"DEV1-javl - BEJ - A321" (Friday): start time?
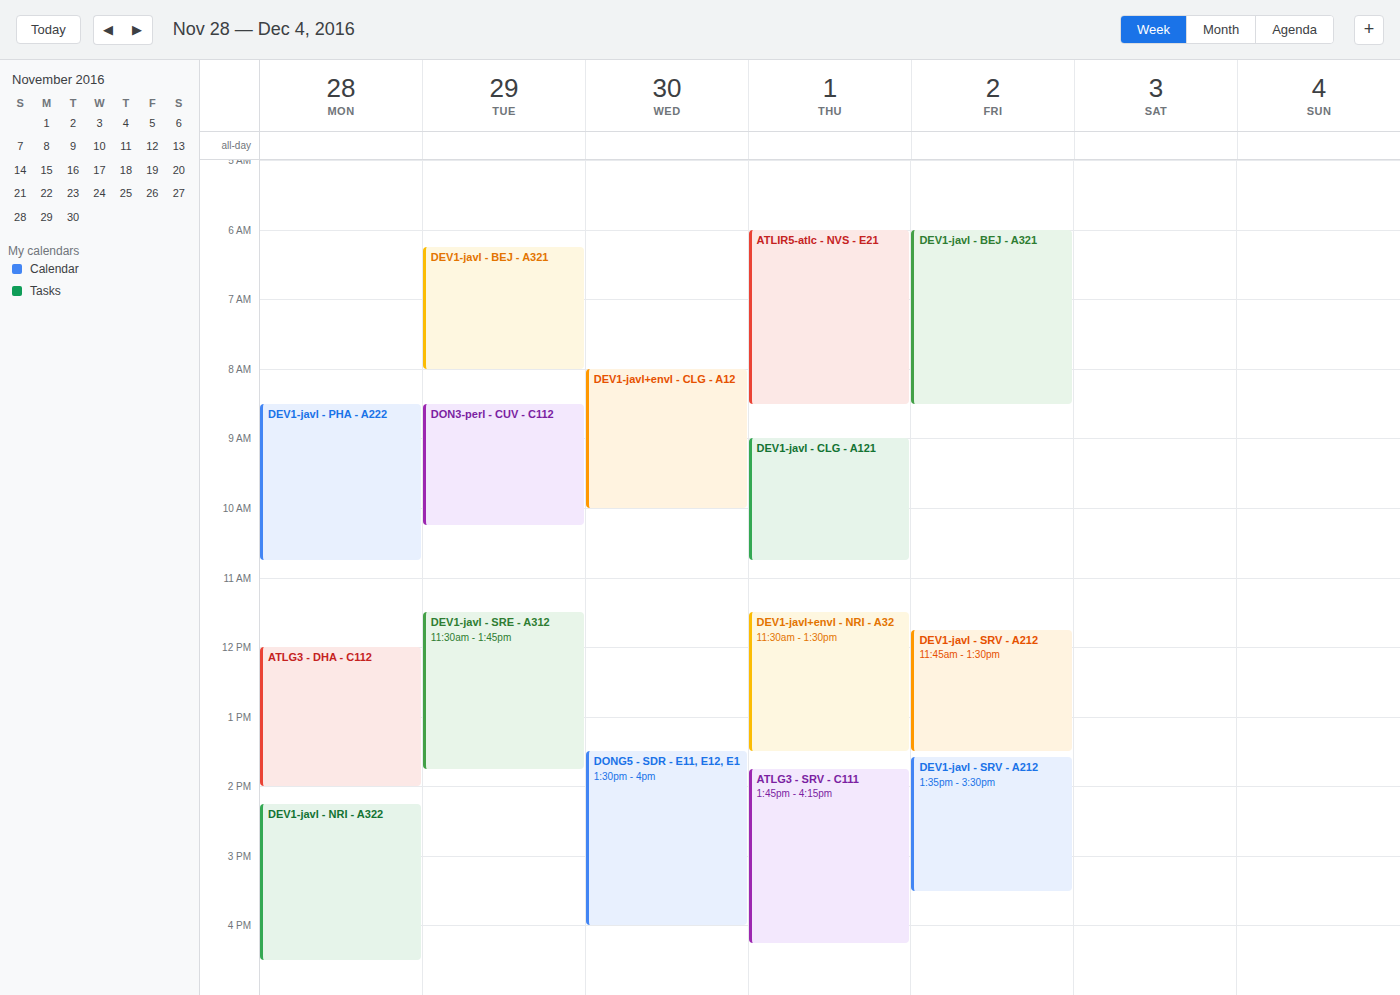
6:00 AM